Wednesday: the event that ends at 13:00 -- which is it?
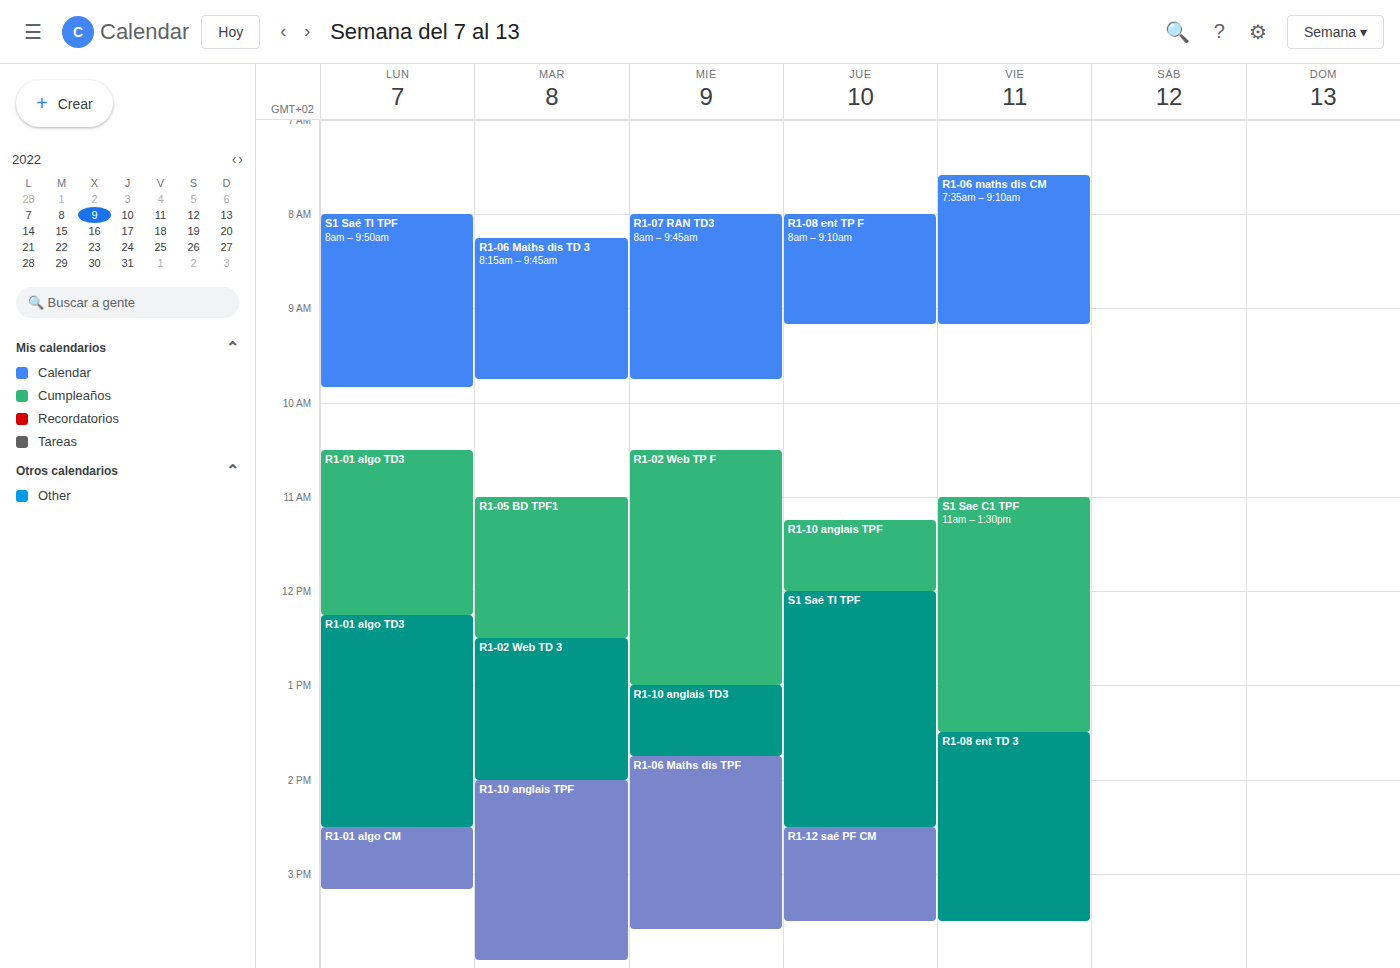
"R1-02 Web TP F"